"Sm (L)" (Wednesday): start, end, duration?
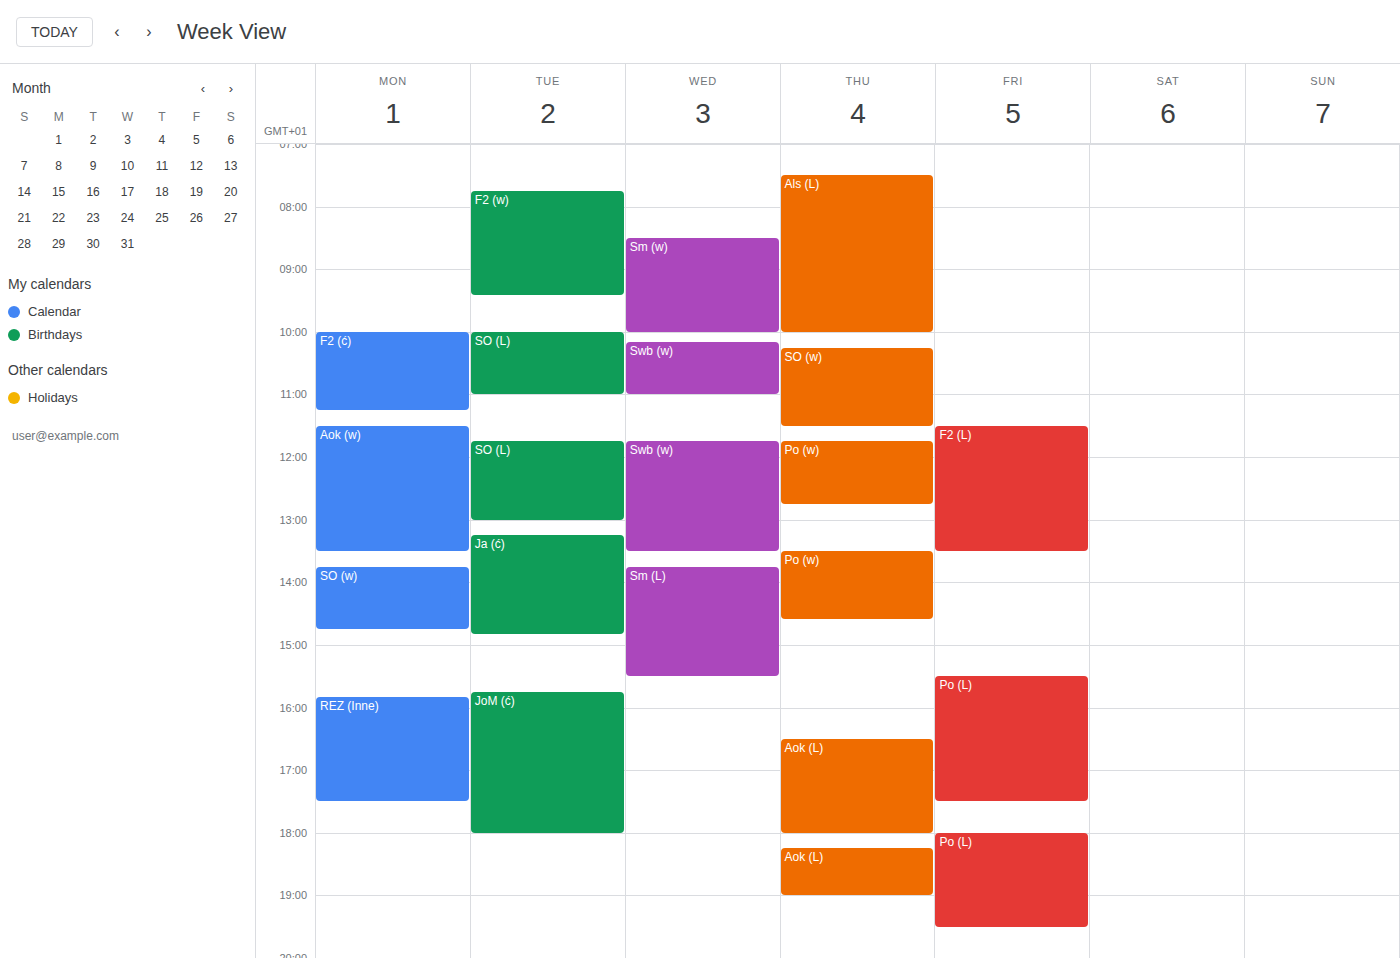
1:45 PM to 3:30 PM, 1 hour 45 minutes